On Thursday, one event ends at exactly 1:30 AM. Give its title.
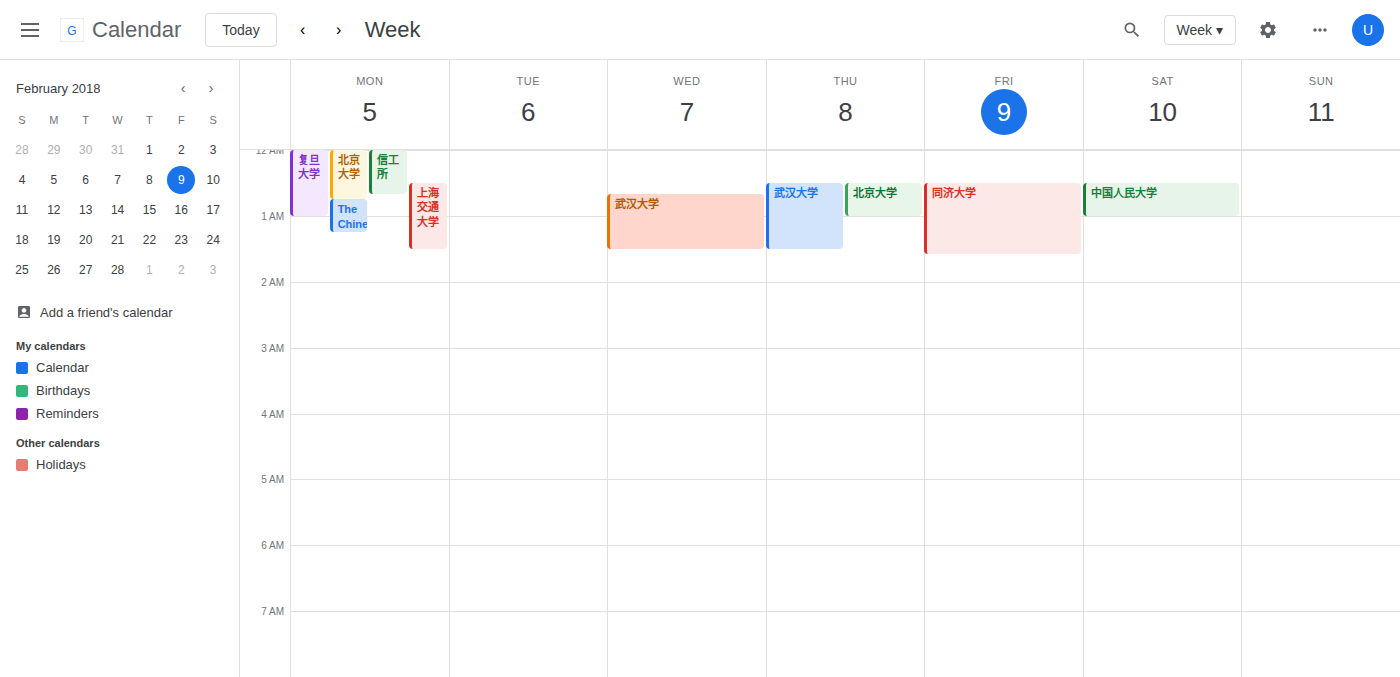
"武汉大学"